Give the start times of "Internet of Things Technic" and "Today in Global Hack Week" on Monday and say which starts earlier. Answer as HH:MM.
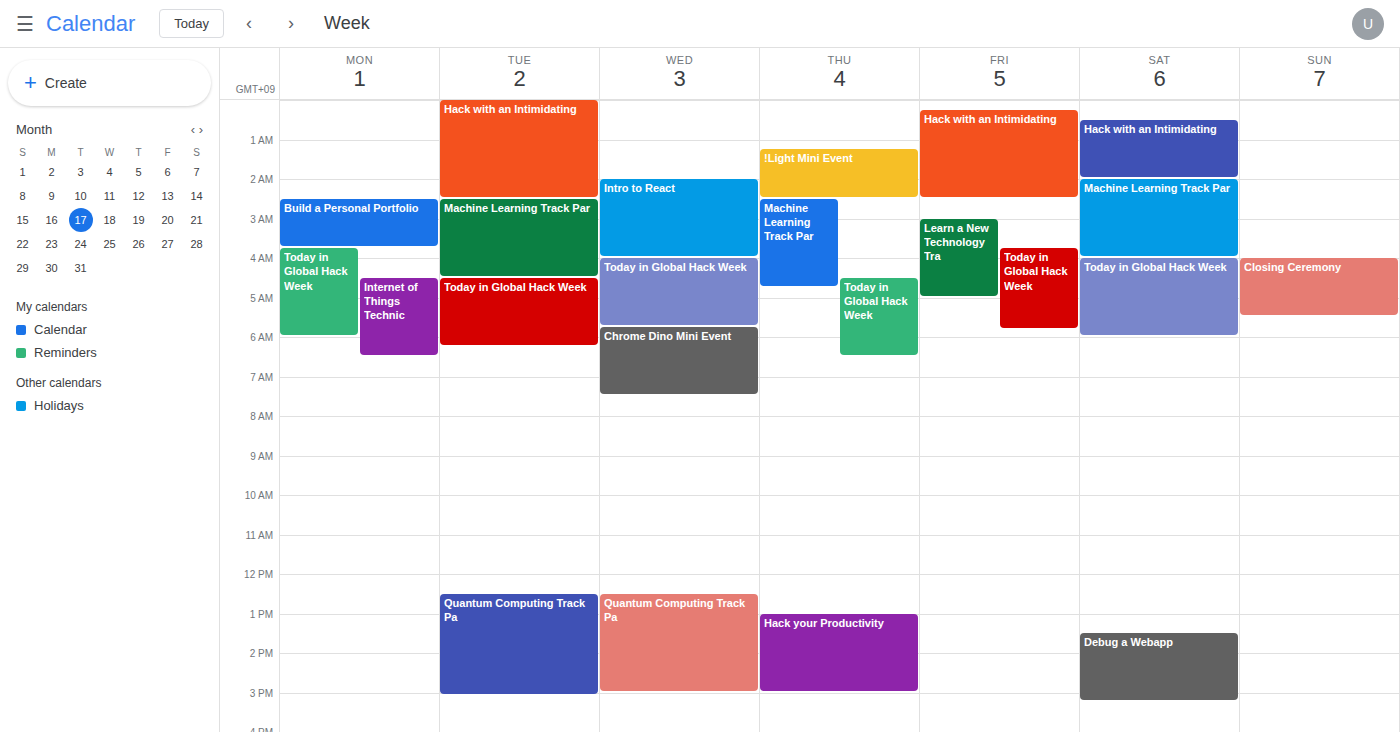
"Today in Global Hack Week" 03:45; "Internet of Things Technic" 04:30.